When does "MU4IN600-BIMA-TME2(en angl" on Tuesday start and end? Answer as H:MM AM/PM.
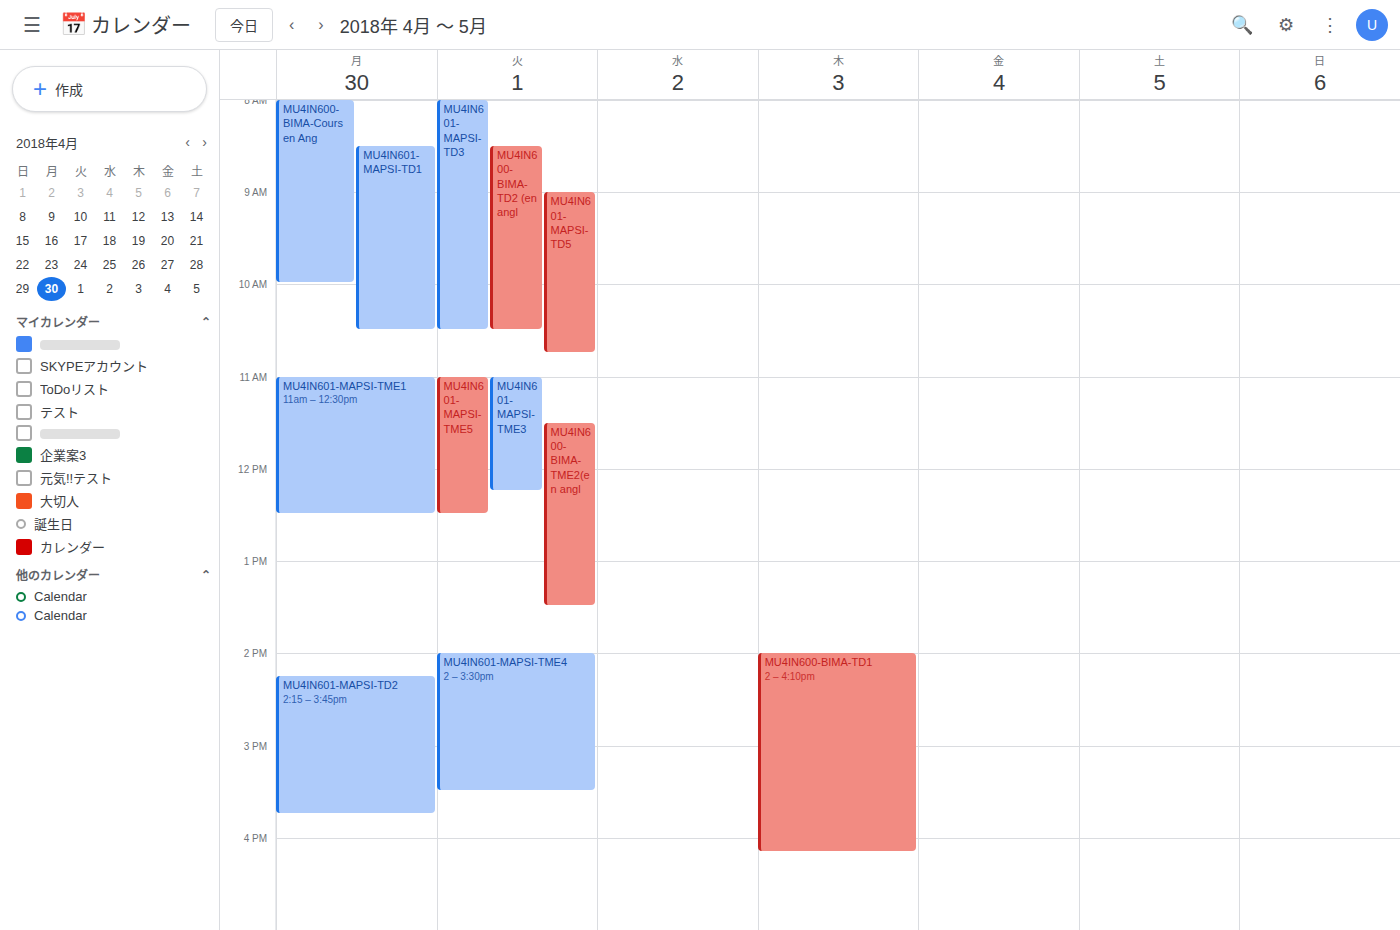
11:30 AM to 1:30 PM